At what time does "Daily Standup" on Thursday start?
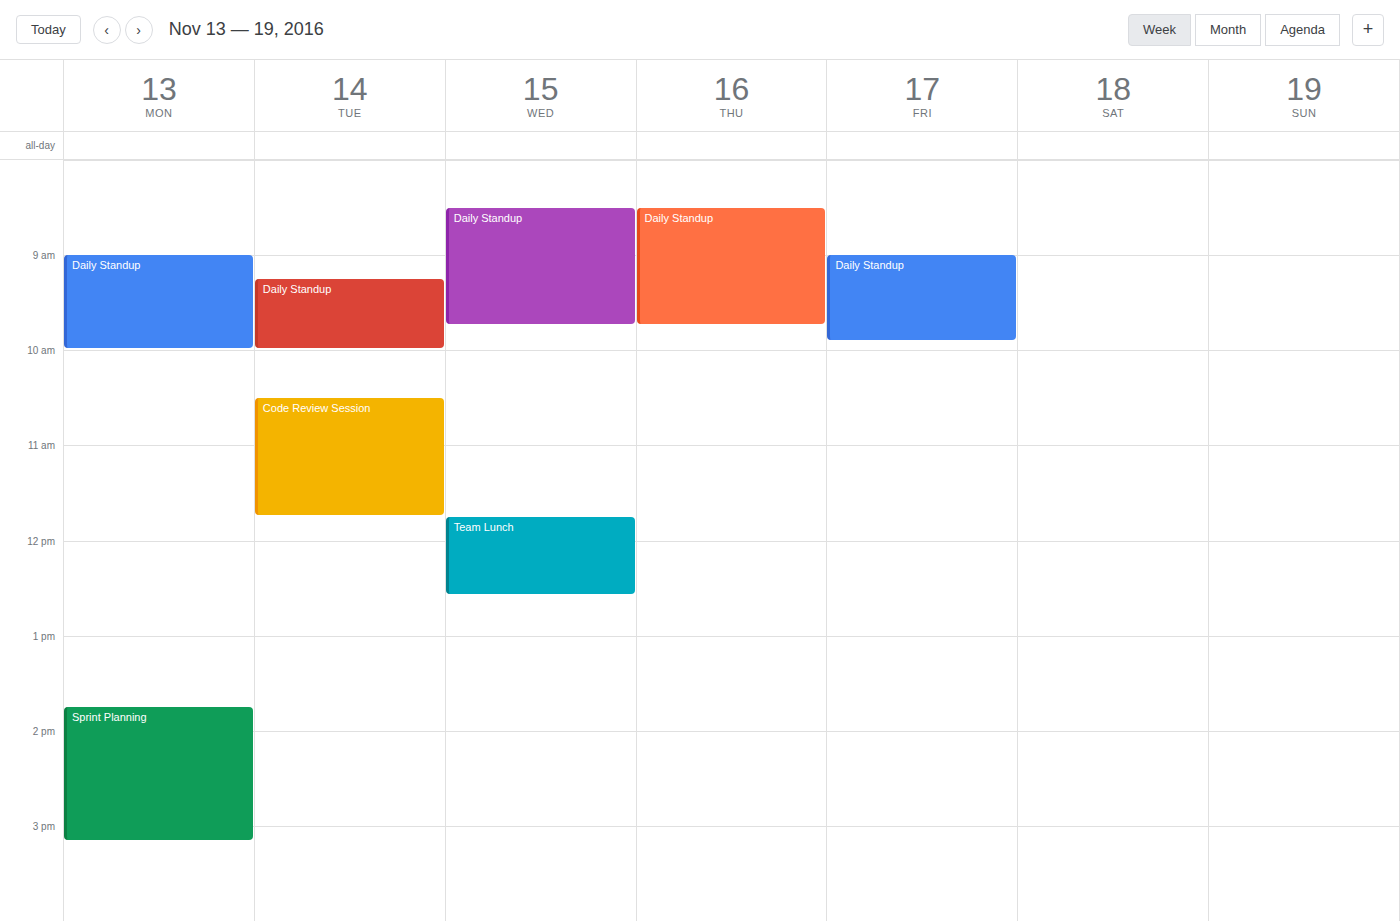
8:30 AM